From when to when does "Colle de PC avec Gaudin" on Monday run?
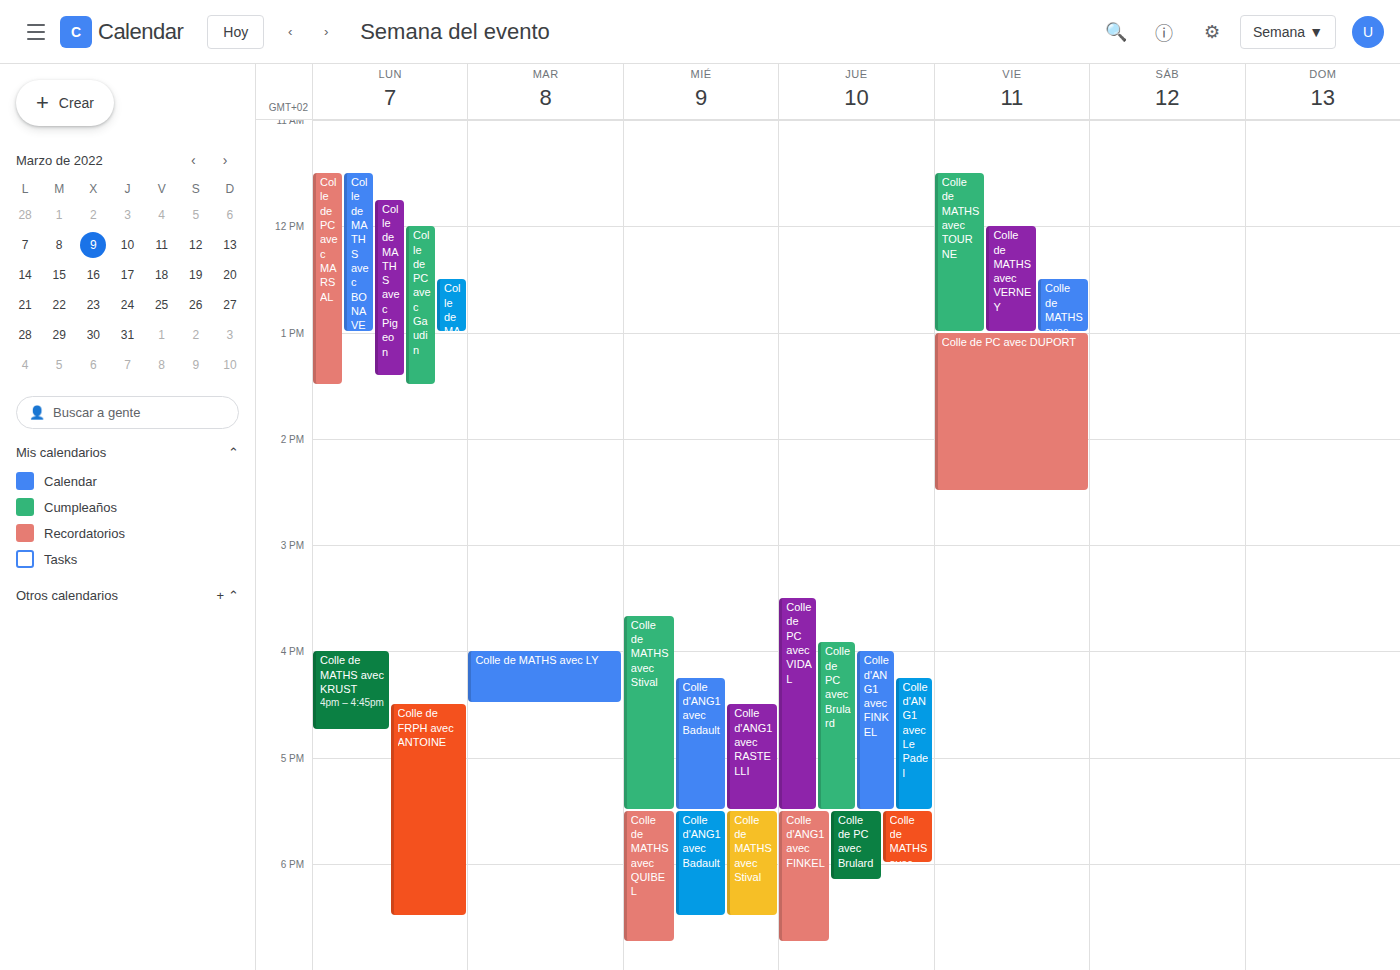
12:00 PM to 1:30 PM